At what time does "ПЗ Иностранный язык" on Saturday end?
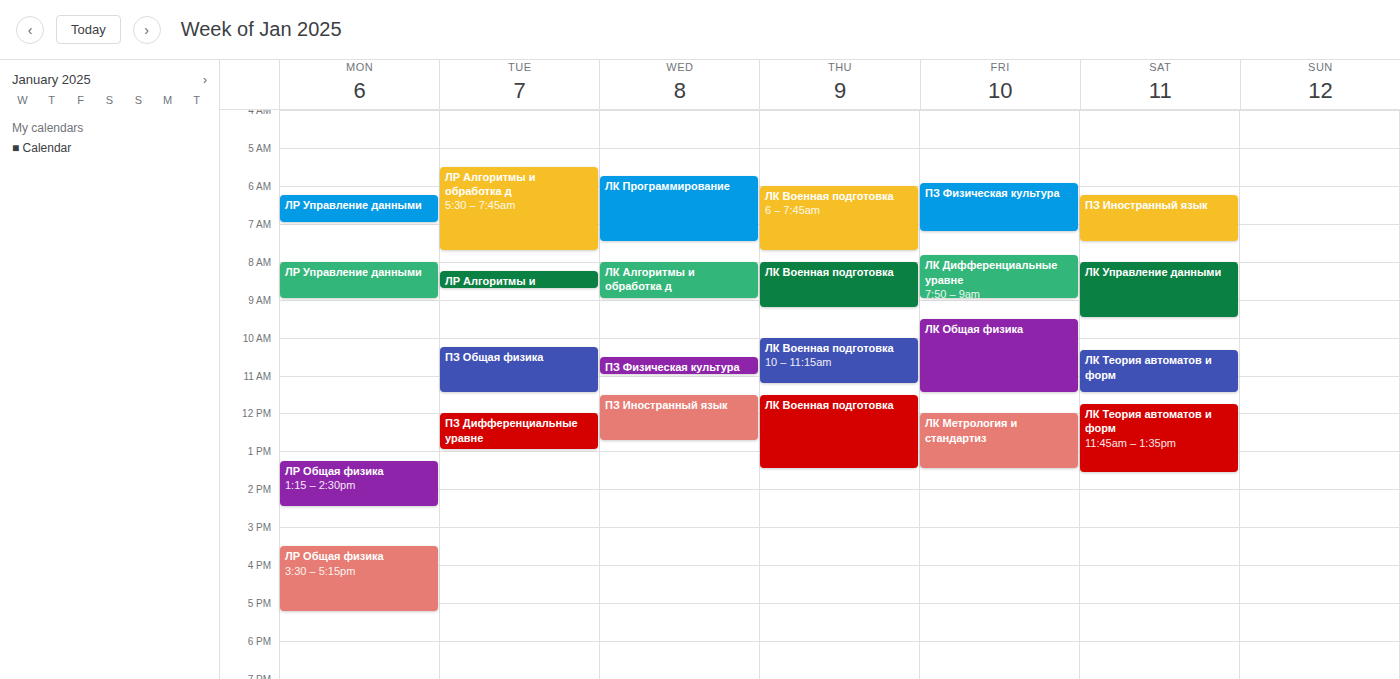
7:30 AM